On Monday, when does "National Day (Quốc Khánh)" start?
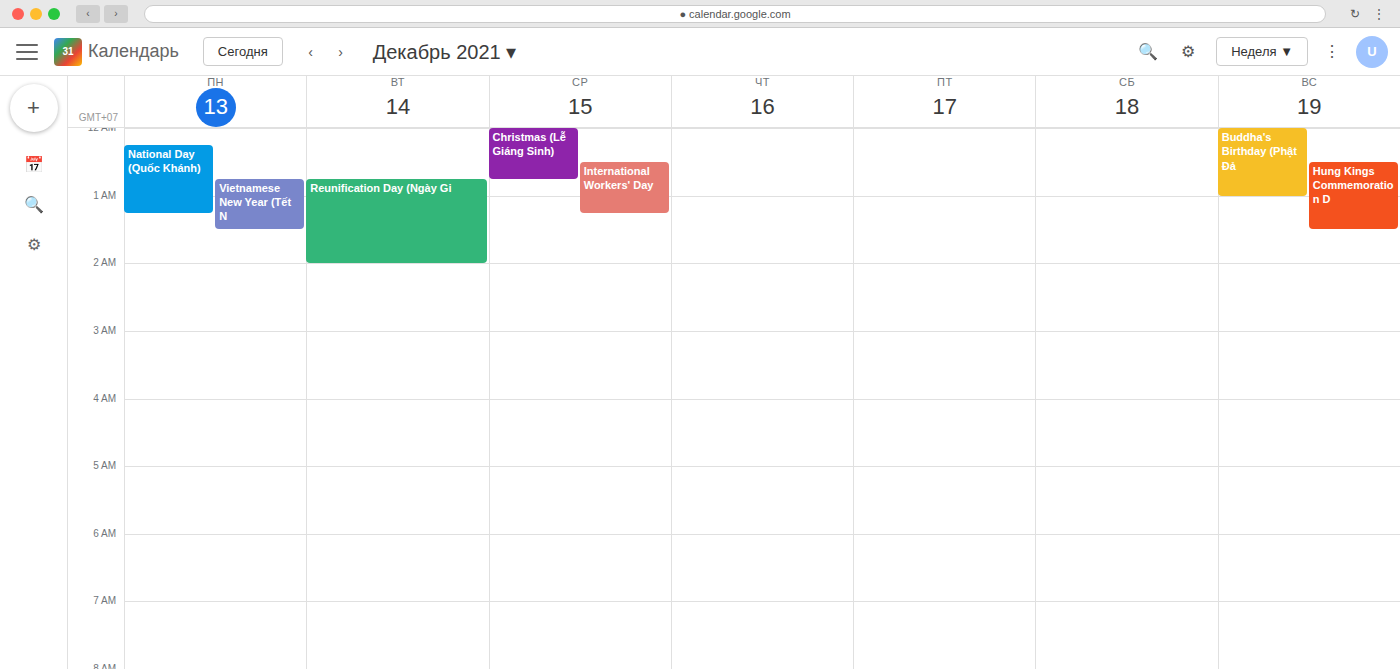
12:15 AM